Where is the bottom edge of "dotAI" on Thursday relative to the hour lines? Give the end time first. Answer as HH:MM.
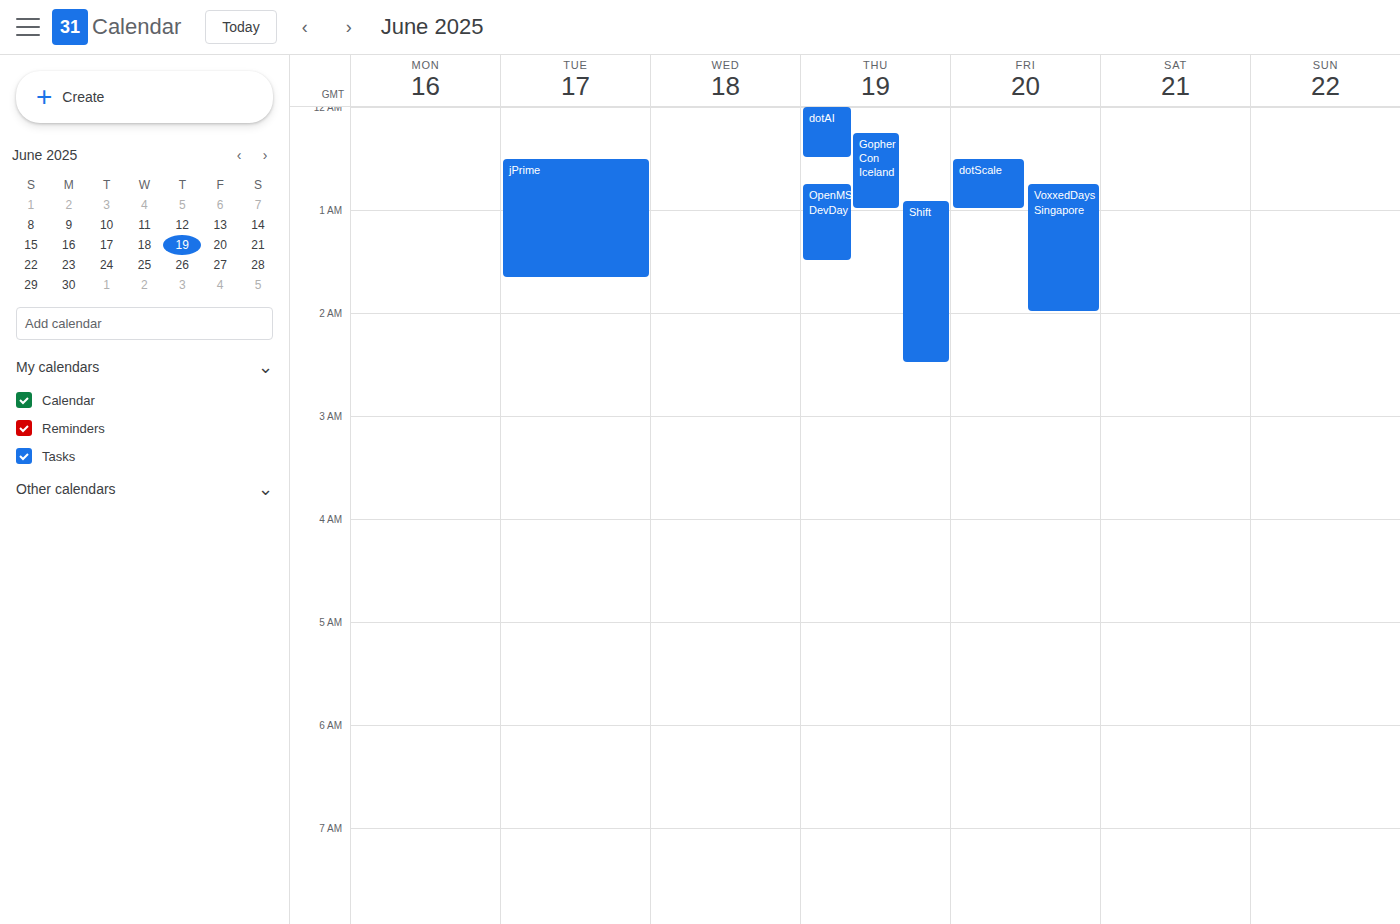
00:30 -- halfway between the 00:00 and 01:00 lines.